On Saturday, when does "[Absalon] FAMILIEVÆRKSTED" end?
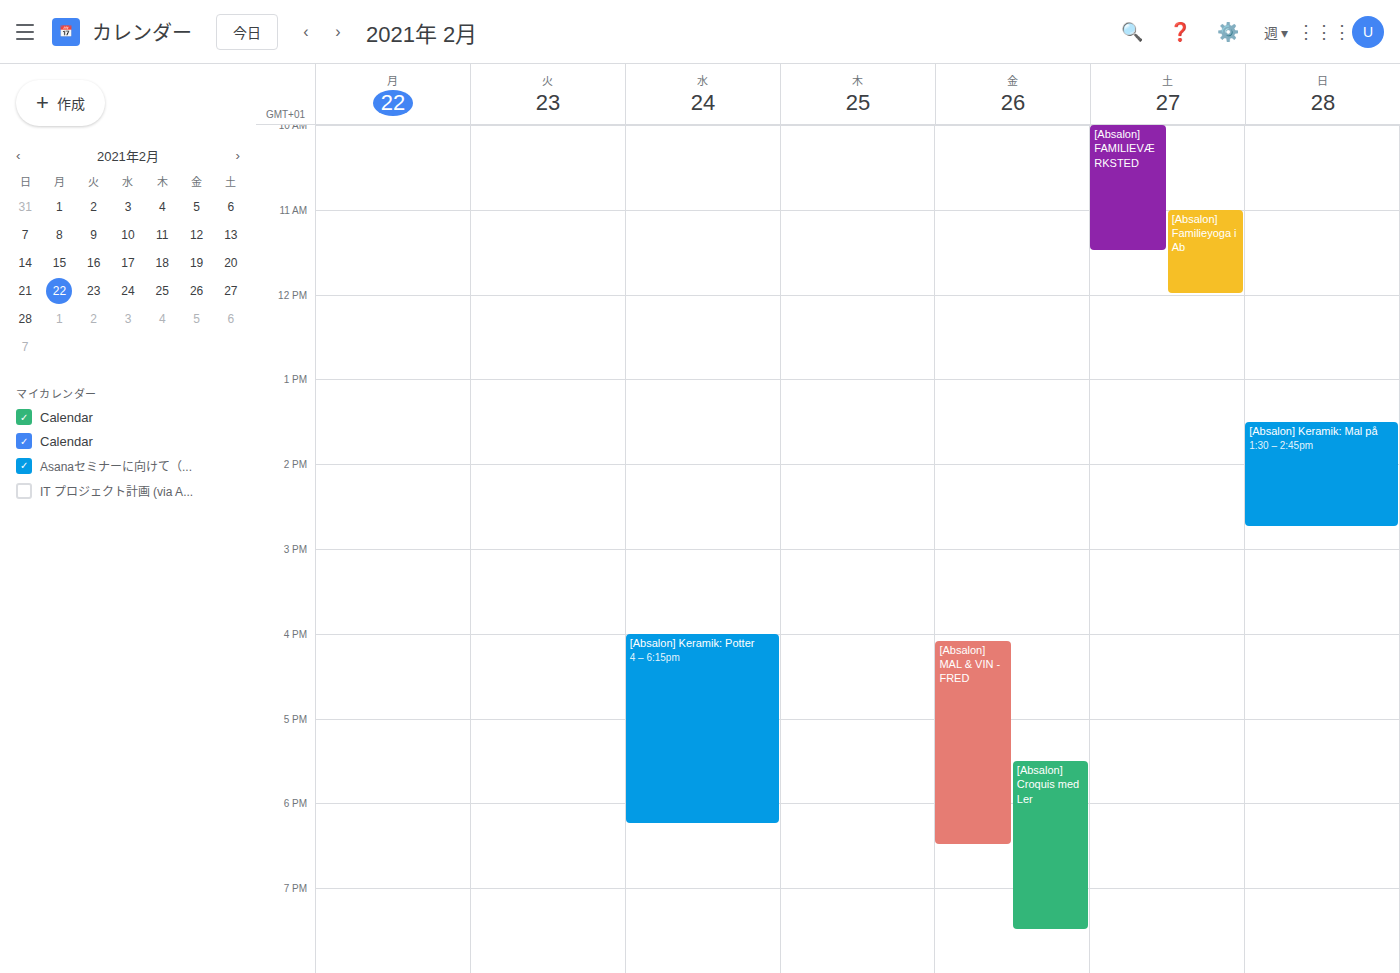
11:30